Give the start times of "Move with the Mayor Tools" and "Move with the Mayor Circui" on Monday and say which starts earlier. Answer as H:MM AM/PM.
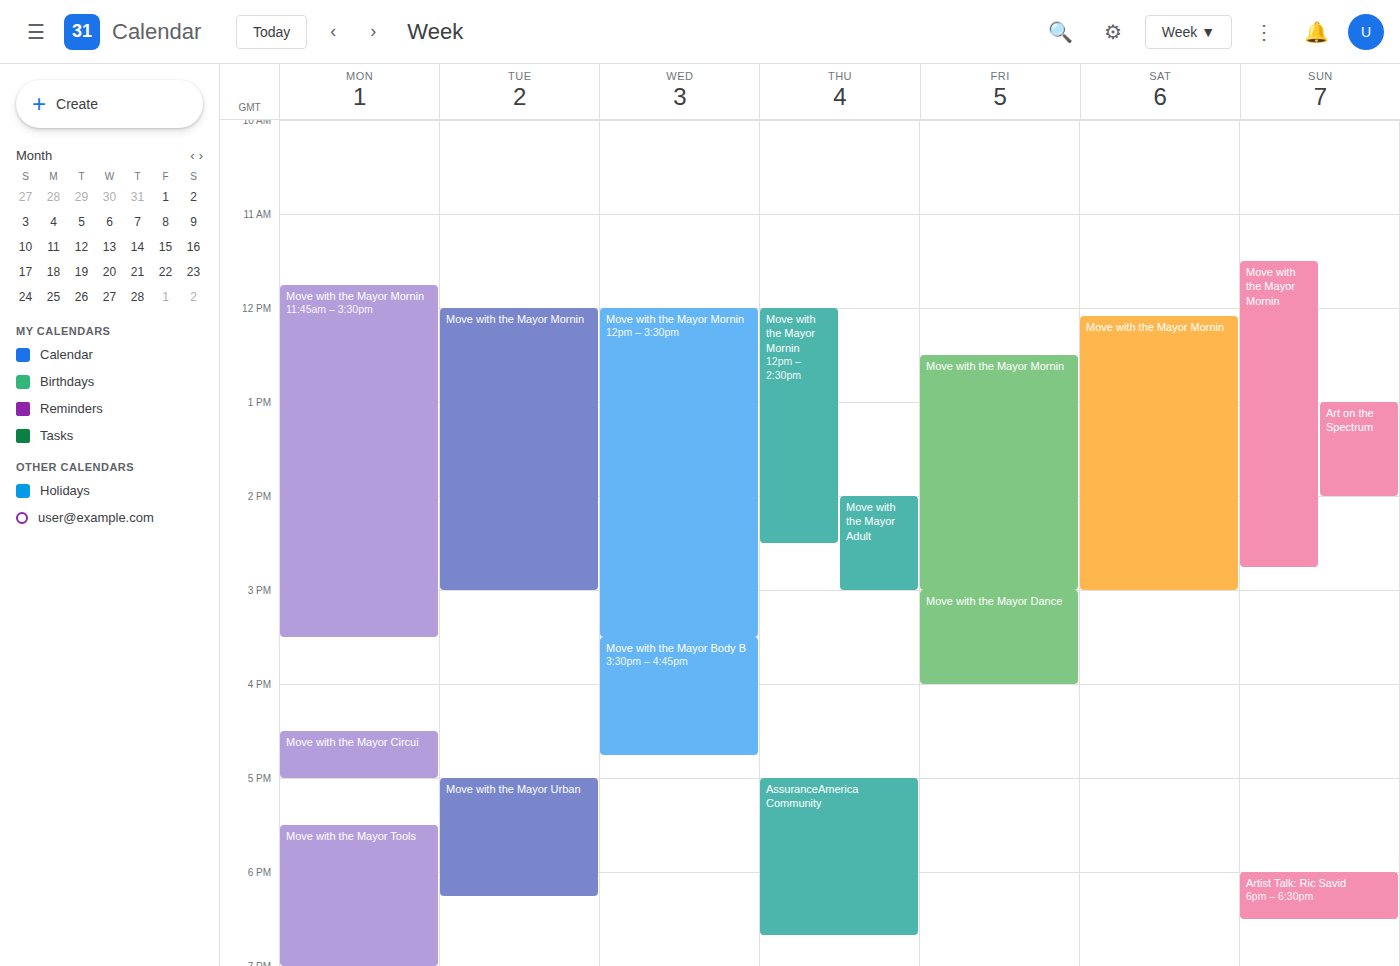
"Move with the Mayor Circui" 4:30 PM; "Move with the Mayor Tools" 5:30 PM.